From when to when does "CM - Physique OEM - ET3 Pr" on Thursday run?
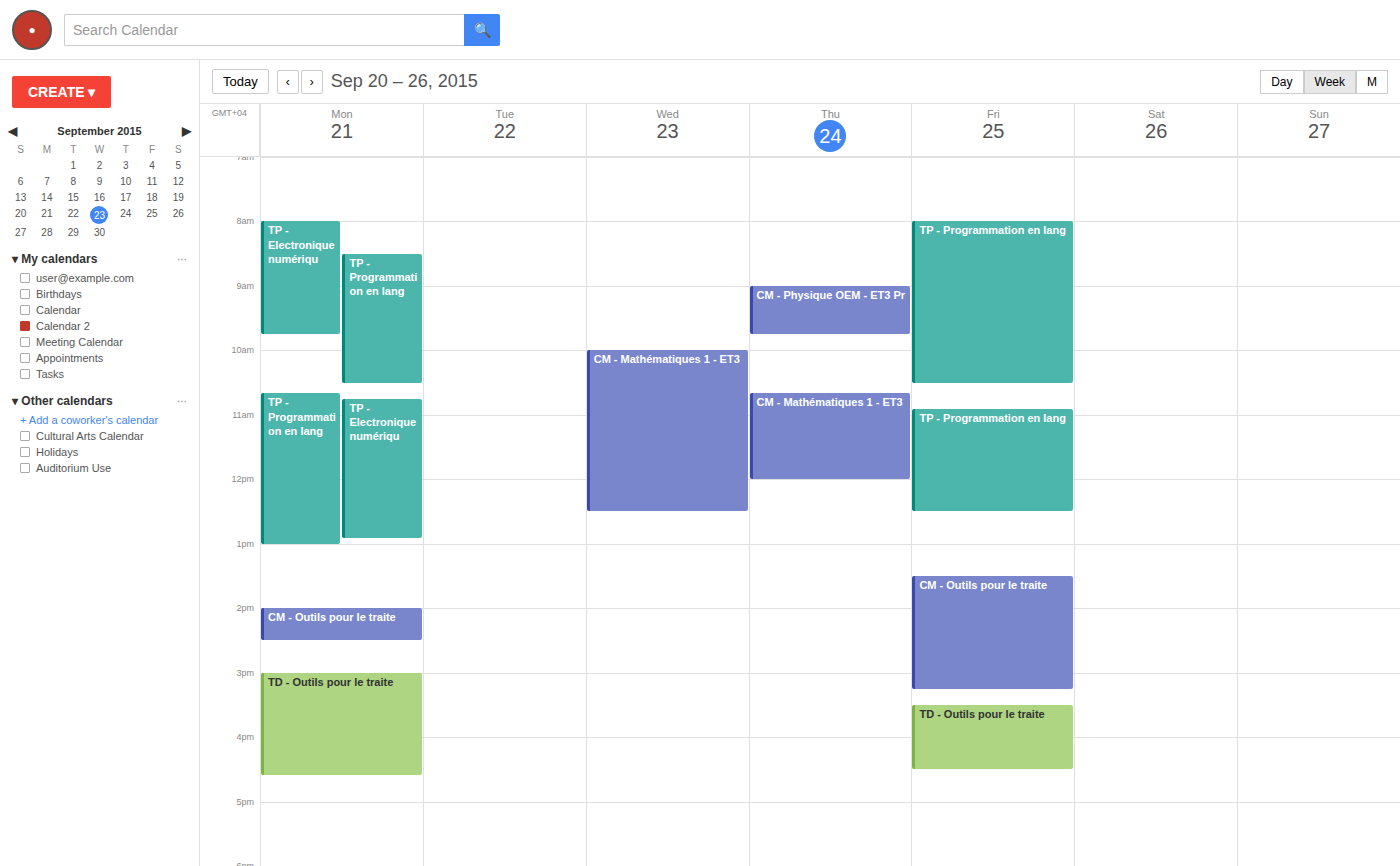
9:00 AM to 9:45 AM